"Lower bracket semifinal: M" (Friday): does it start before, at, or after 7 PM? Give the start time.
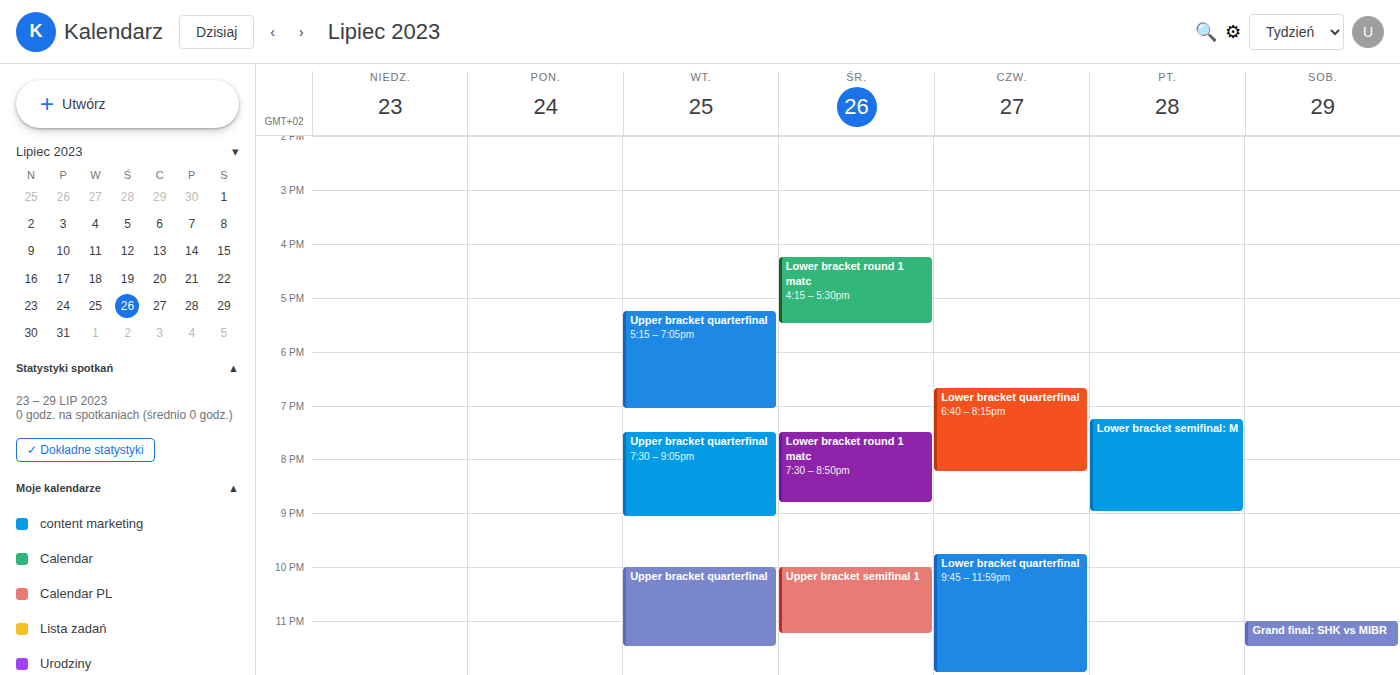
7:15 PM -- after 7 PM, 15 minutes below the 7 PM line.